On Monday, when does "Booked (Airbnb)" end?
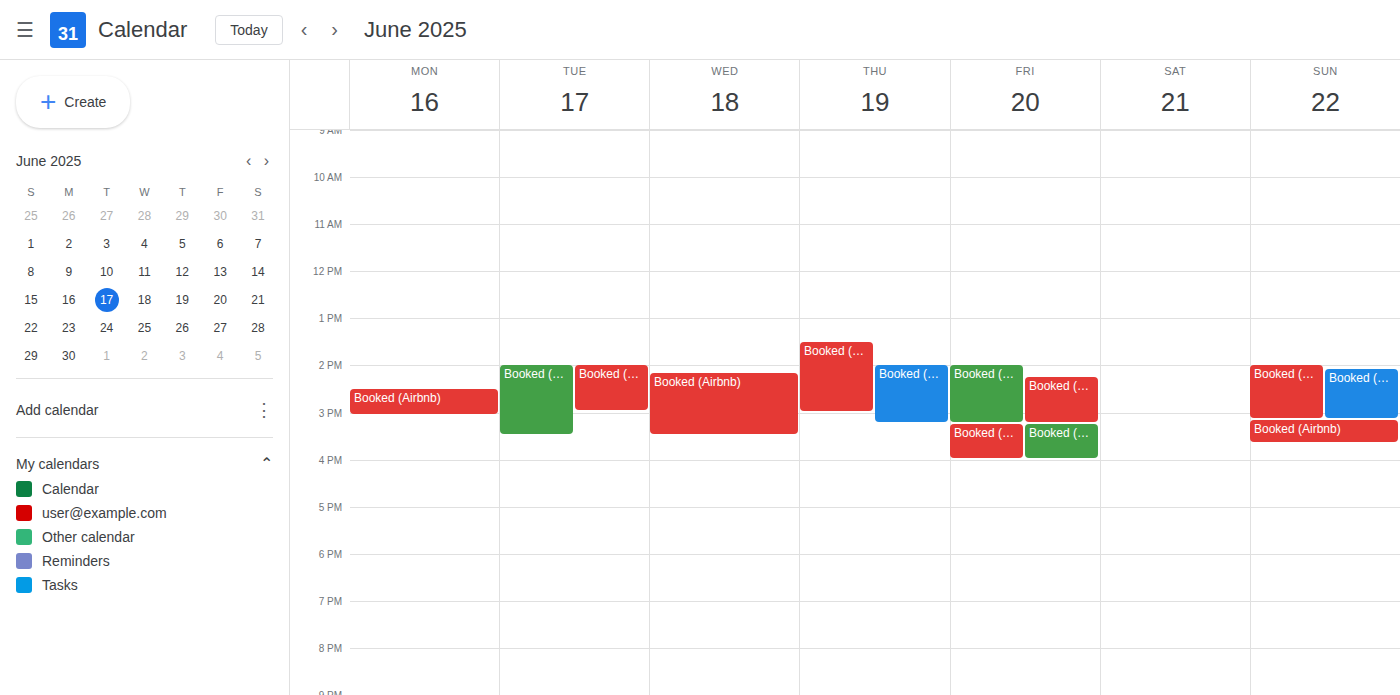
3:05 PM